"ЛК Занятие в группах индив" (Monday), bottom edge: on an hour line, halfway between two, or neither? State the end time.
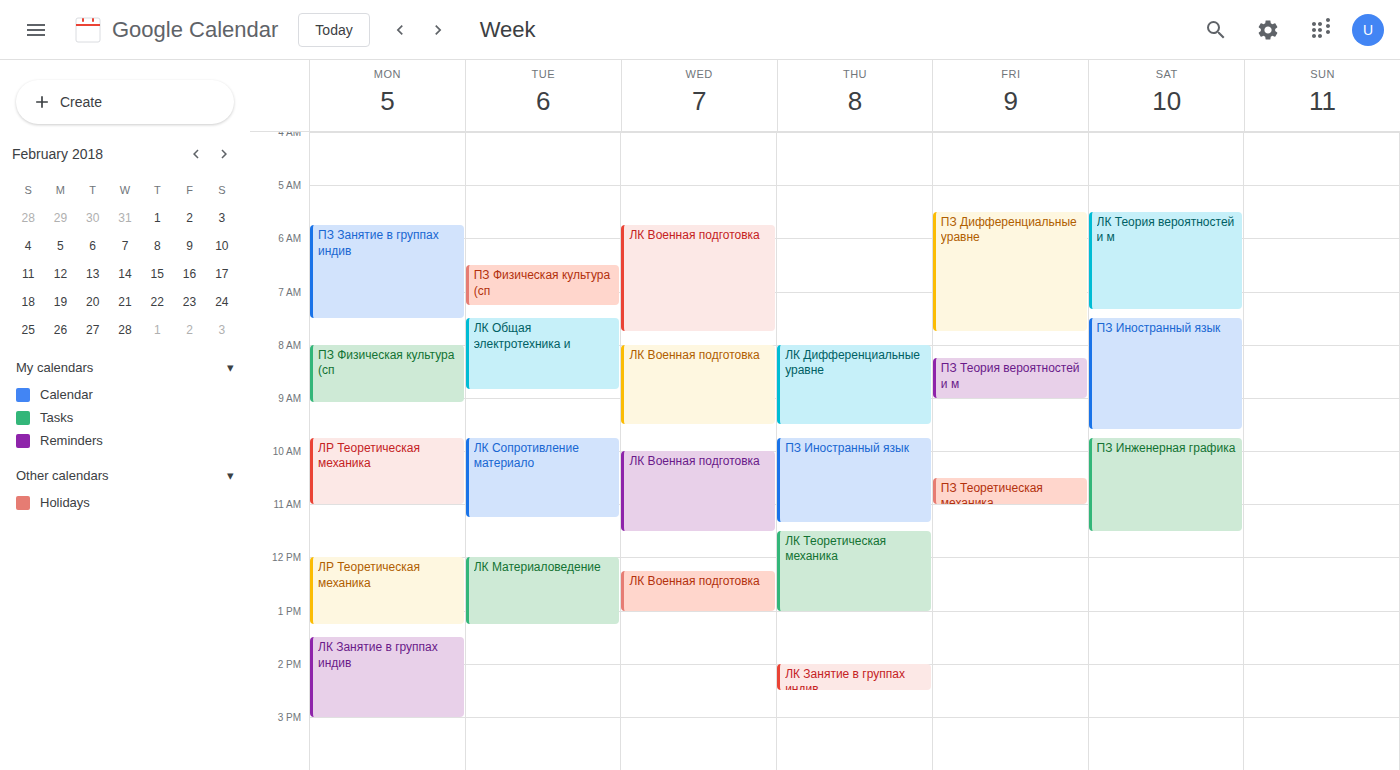
3:00 PM -- exactly on the 3 PM line.